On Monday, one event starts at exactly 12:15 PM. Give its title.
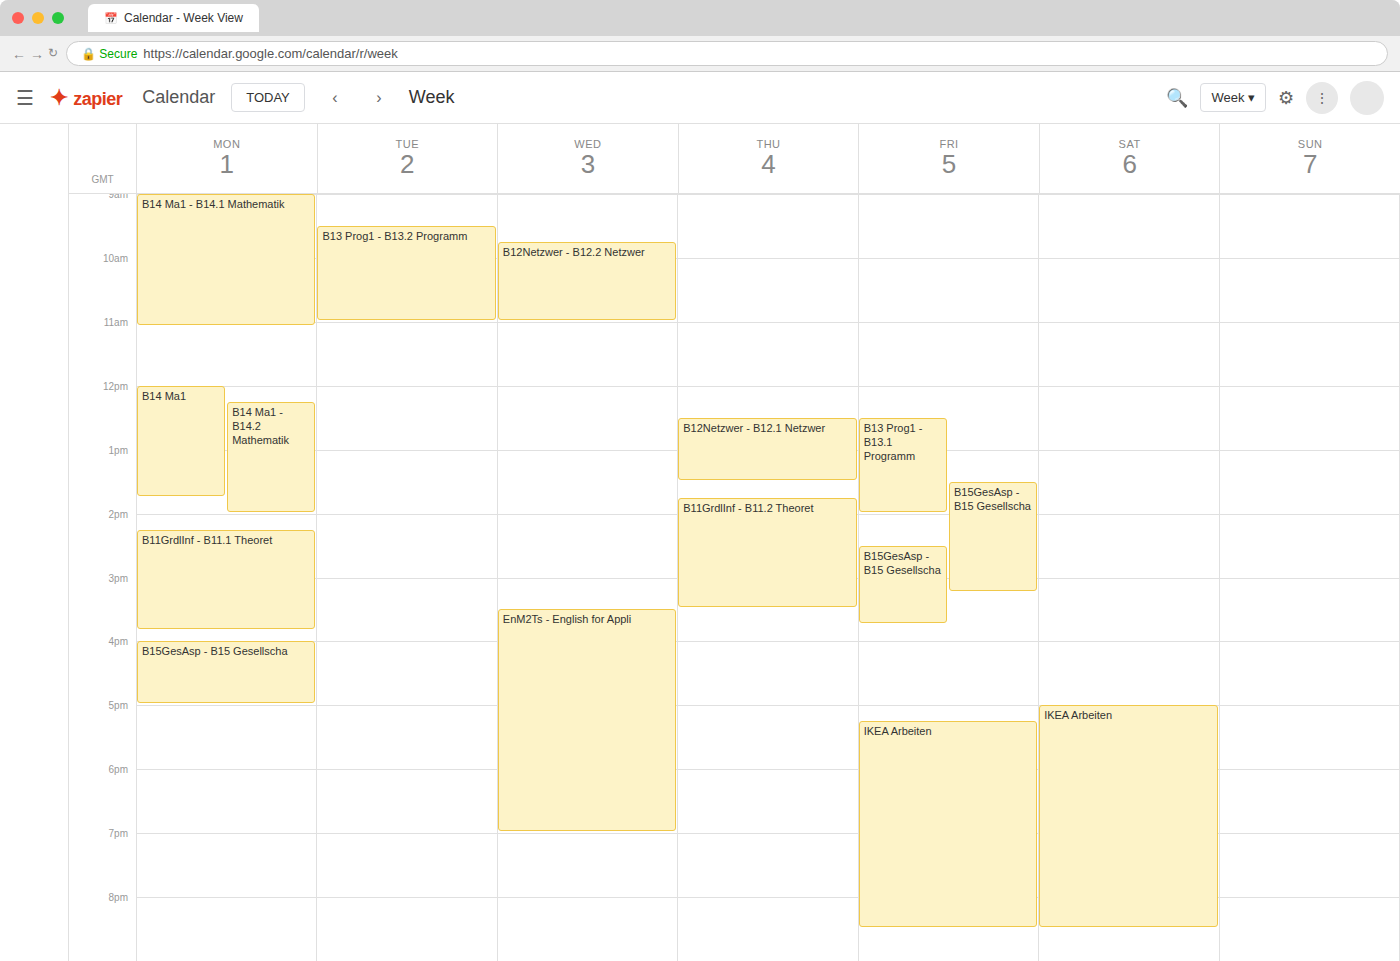
"B14 Ma1 - B14.2 Mathematik"